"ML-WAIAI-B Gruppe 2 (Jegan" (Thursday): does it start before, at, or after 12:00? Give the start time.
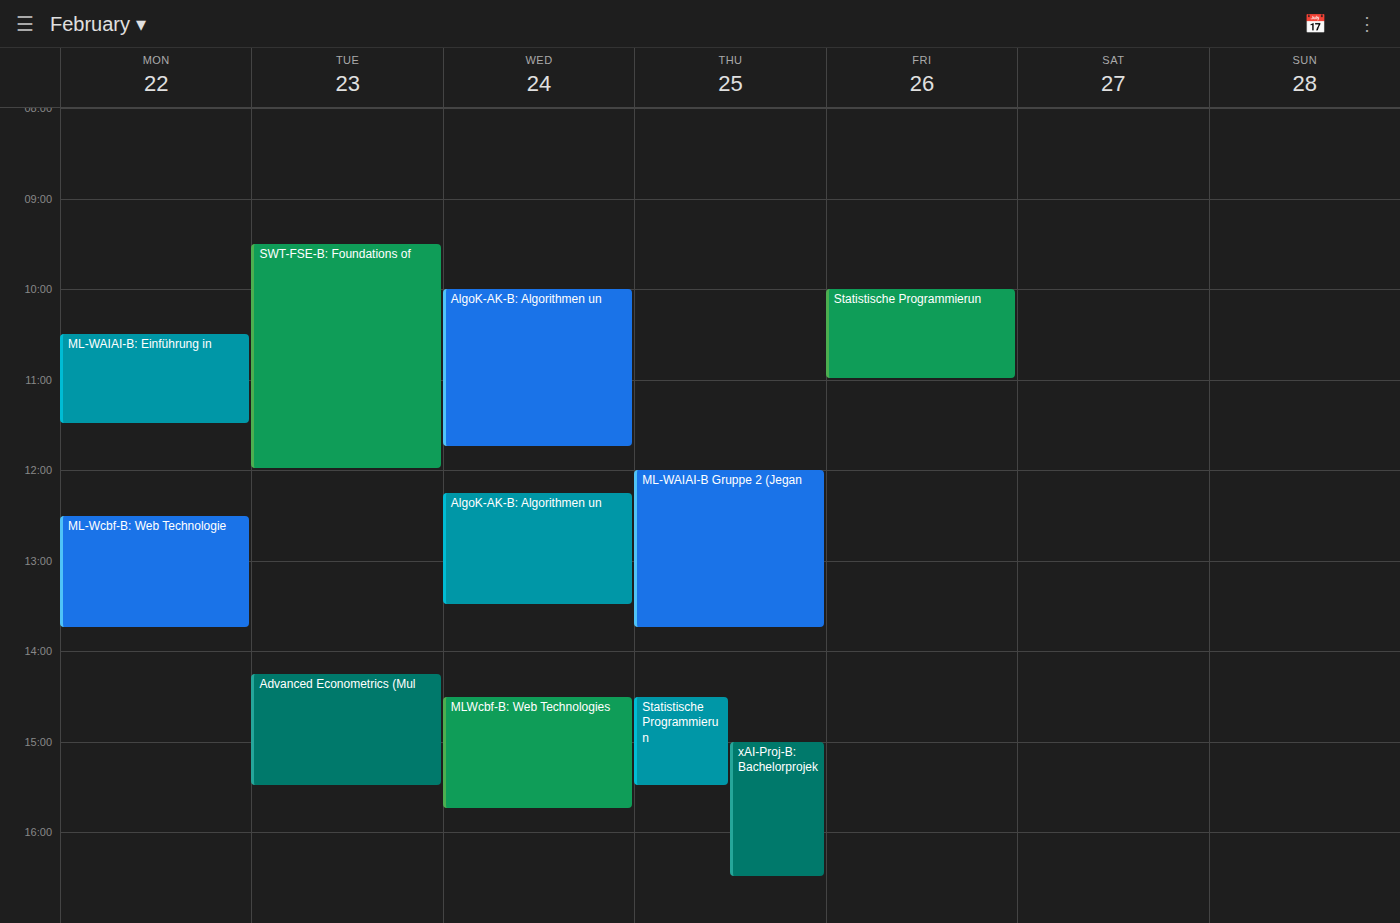
12:00 -- exactly at 12:00, on the 12:00 line.